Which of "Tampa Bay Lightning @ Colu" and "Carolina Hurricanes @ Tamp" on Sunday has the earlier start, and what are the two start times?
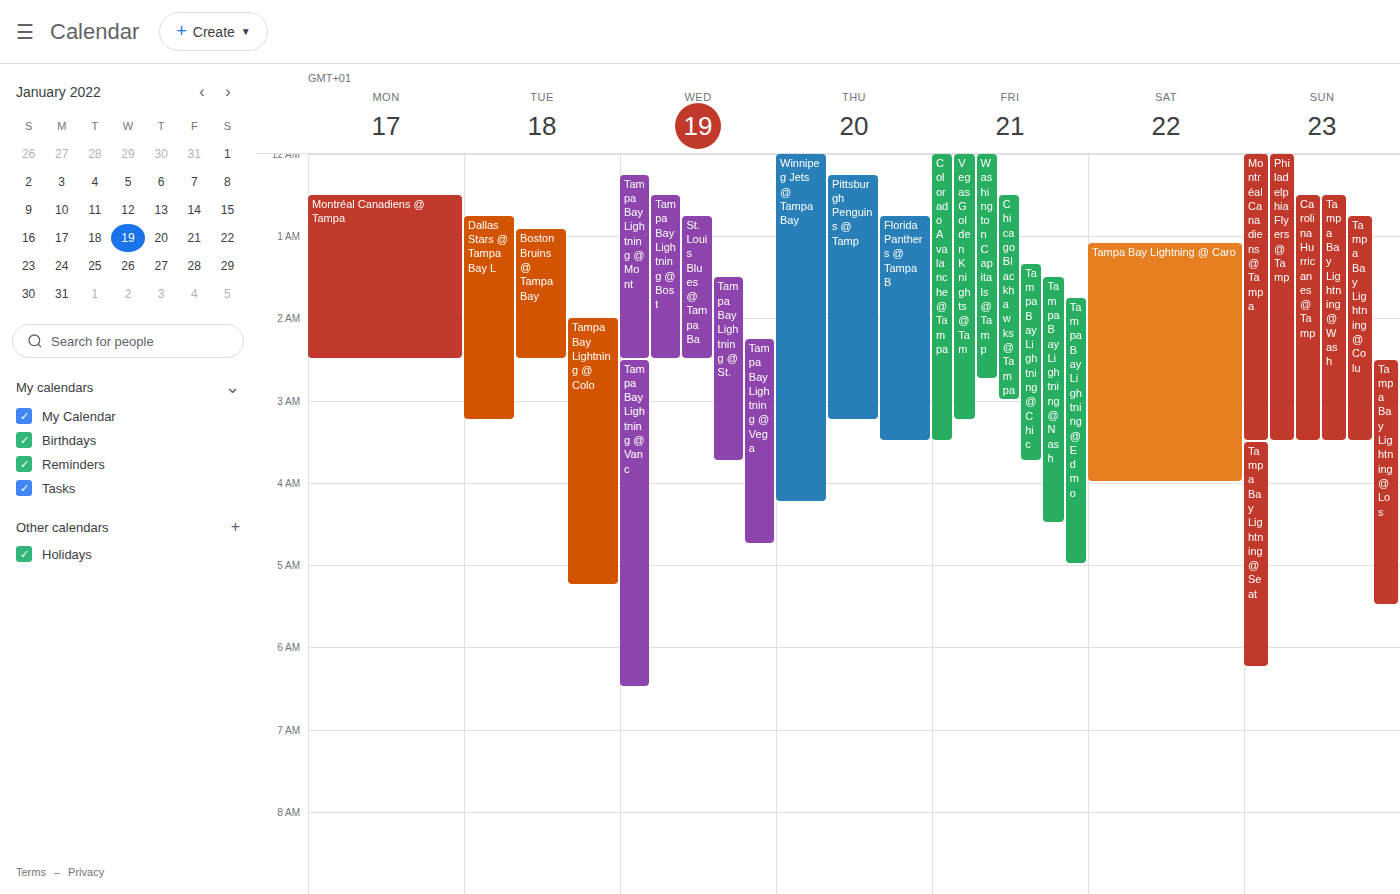
"Carolina Hurricanes @ Tamp" 12:30 AM; "Tampa Bay Lightning @ Colu" 12:45 AM.